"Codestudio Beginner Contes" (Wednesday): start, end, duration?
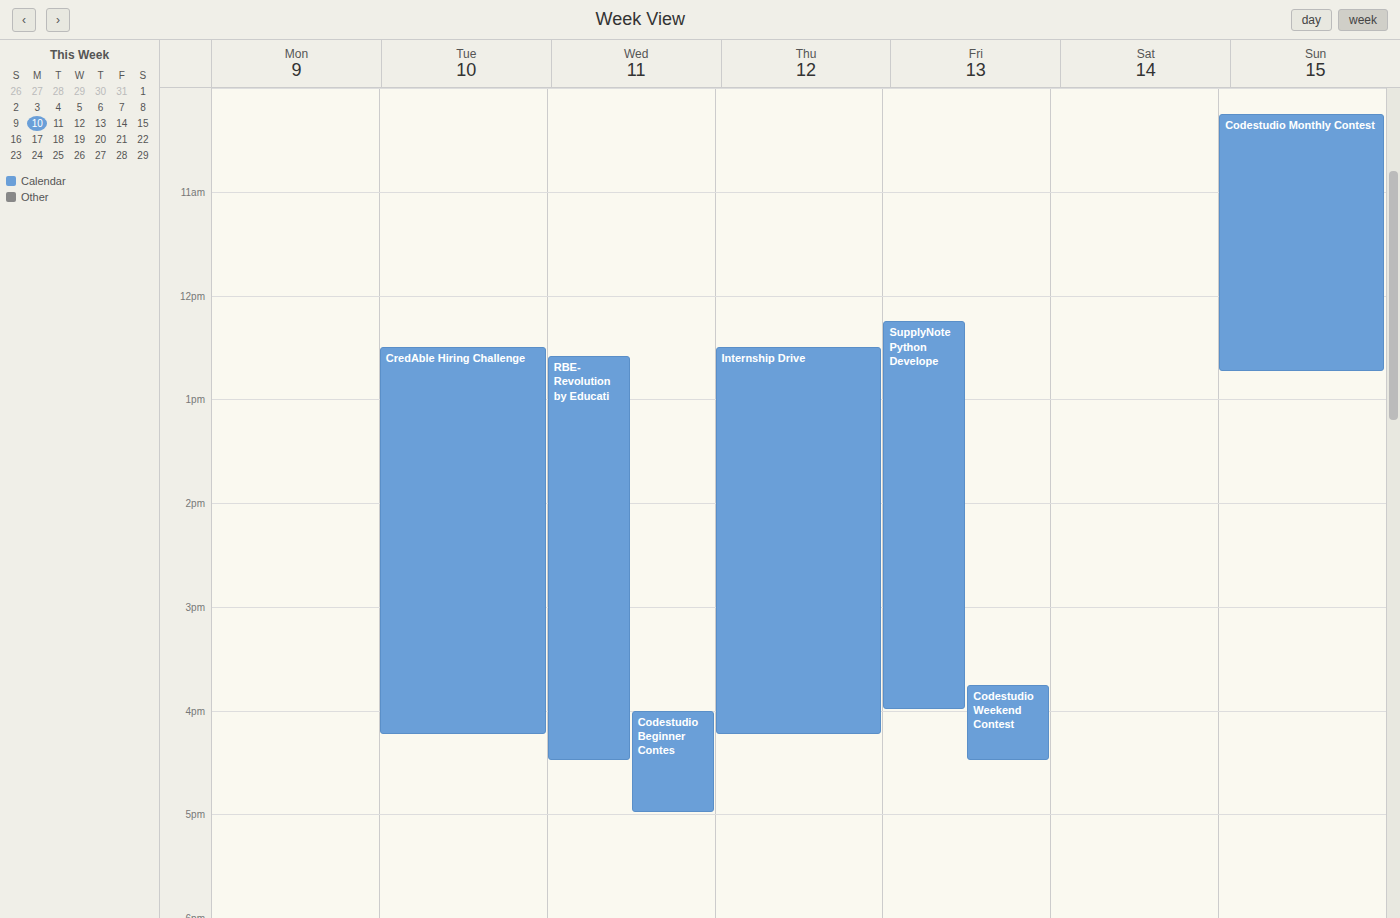
4:00 PM to 5:00 PM, 1 hour